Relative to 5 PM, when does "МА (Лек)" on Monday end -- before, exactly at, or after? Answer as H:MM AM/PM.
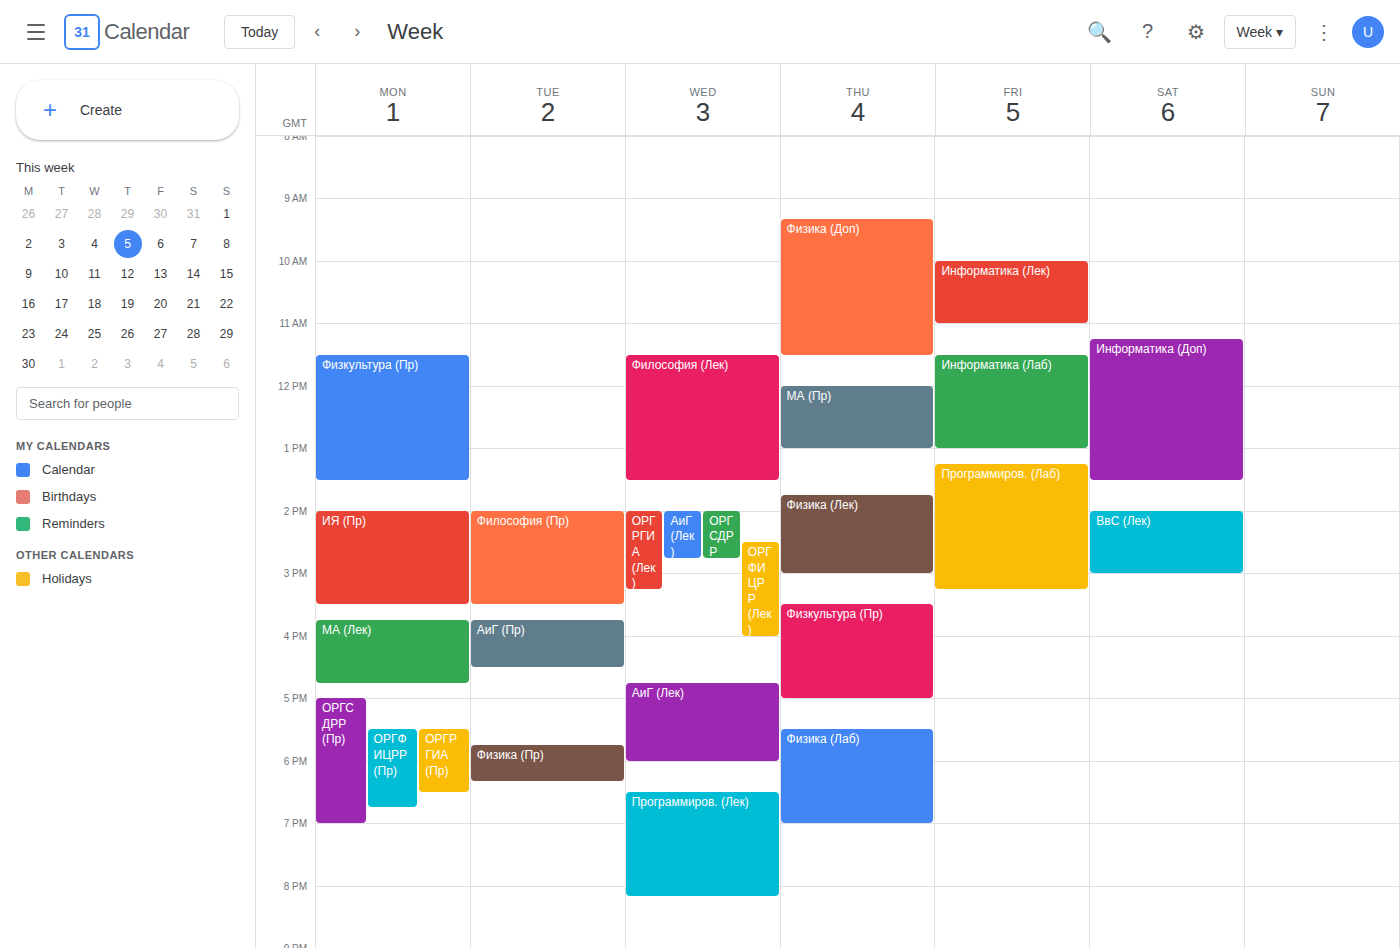
4:45 PM -- before 5 PM, 15 minutes above the 5 PM line.